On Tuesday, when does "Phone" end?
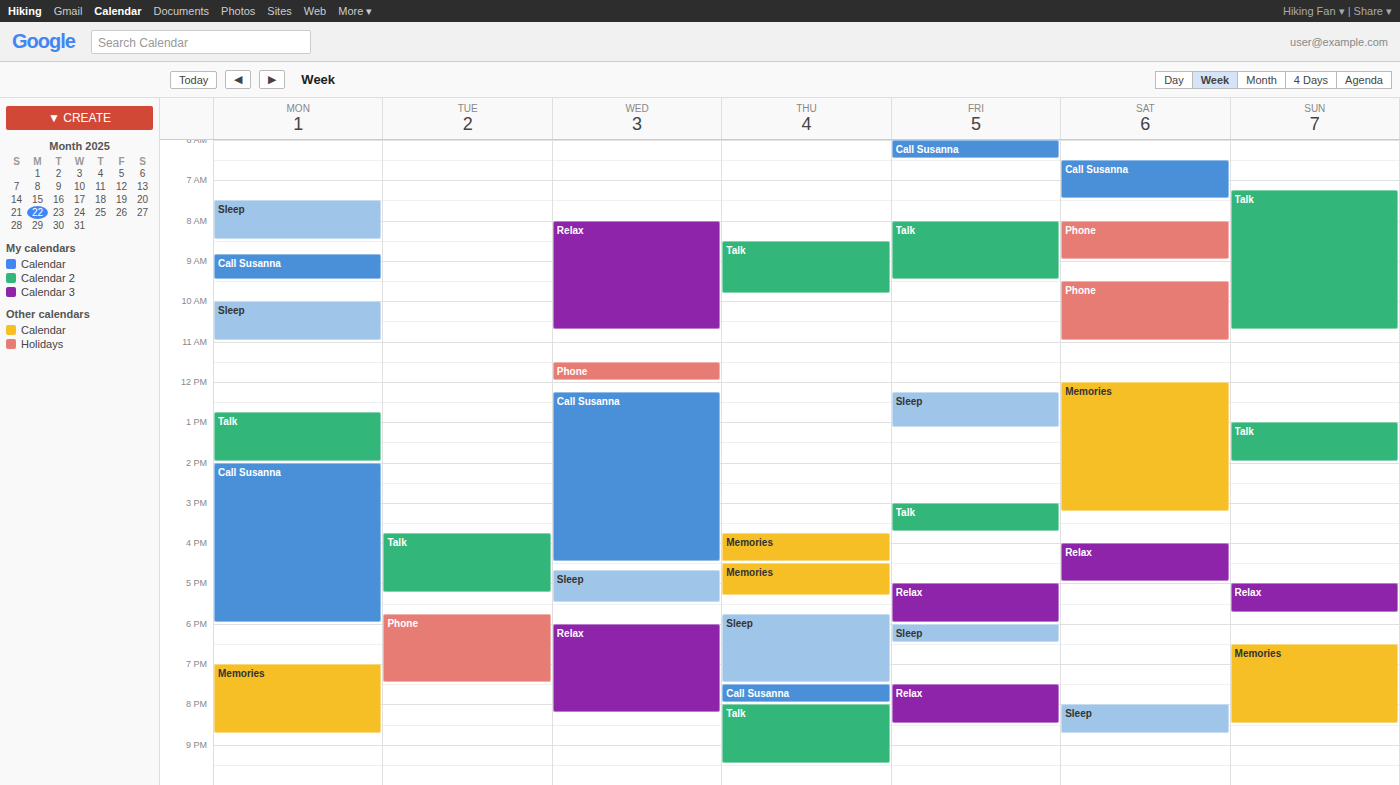
7:30 PM